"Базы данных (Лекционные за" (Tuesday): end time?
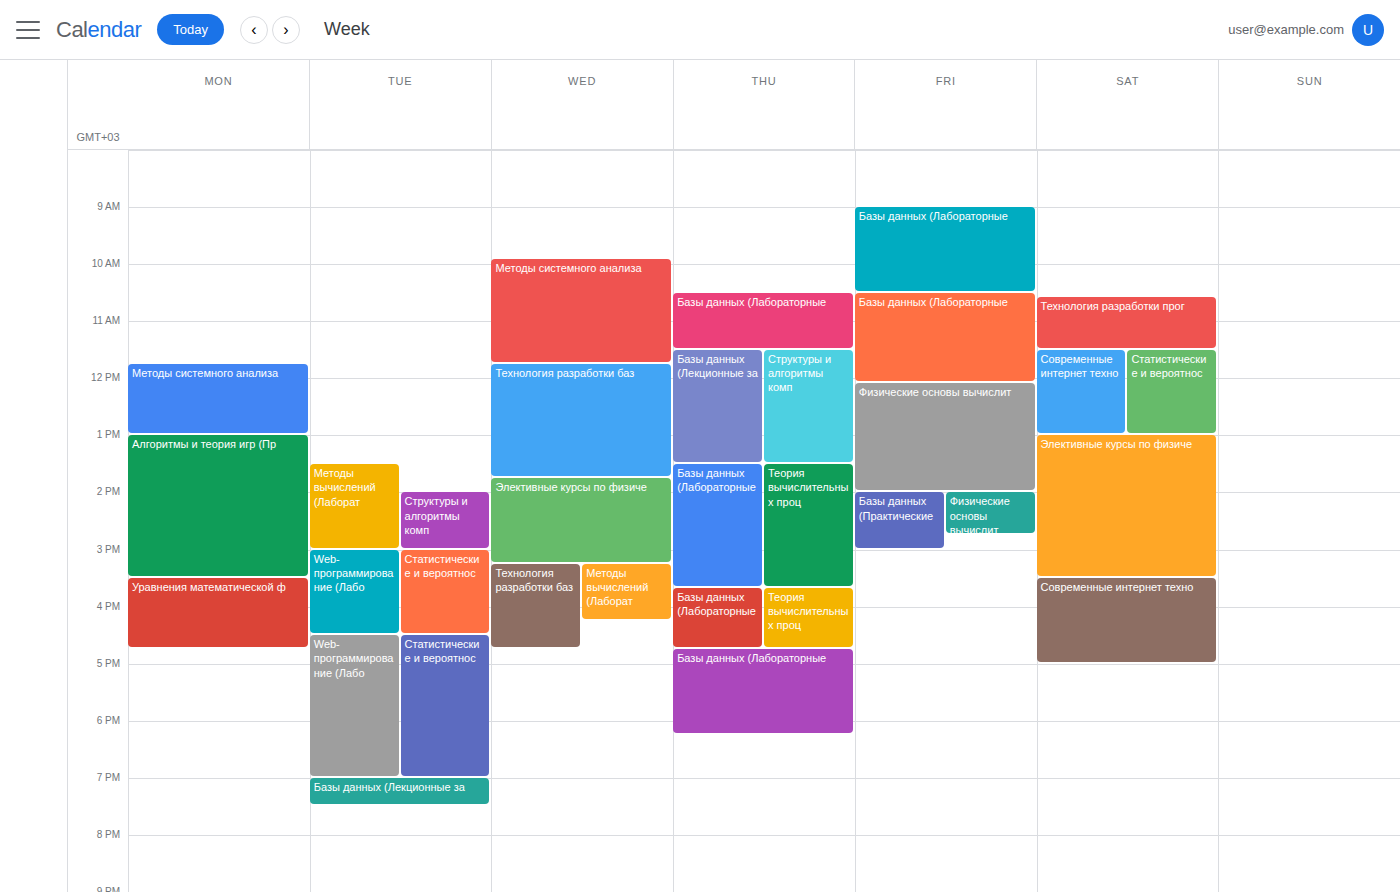
7:30 PM